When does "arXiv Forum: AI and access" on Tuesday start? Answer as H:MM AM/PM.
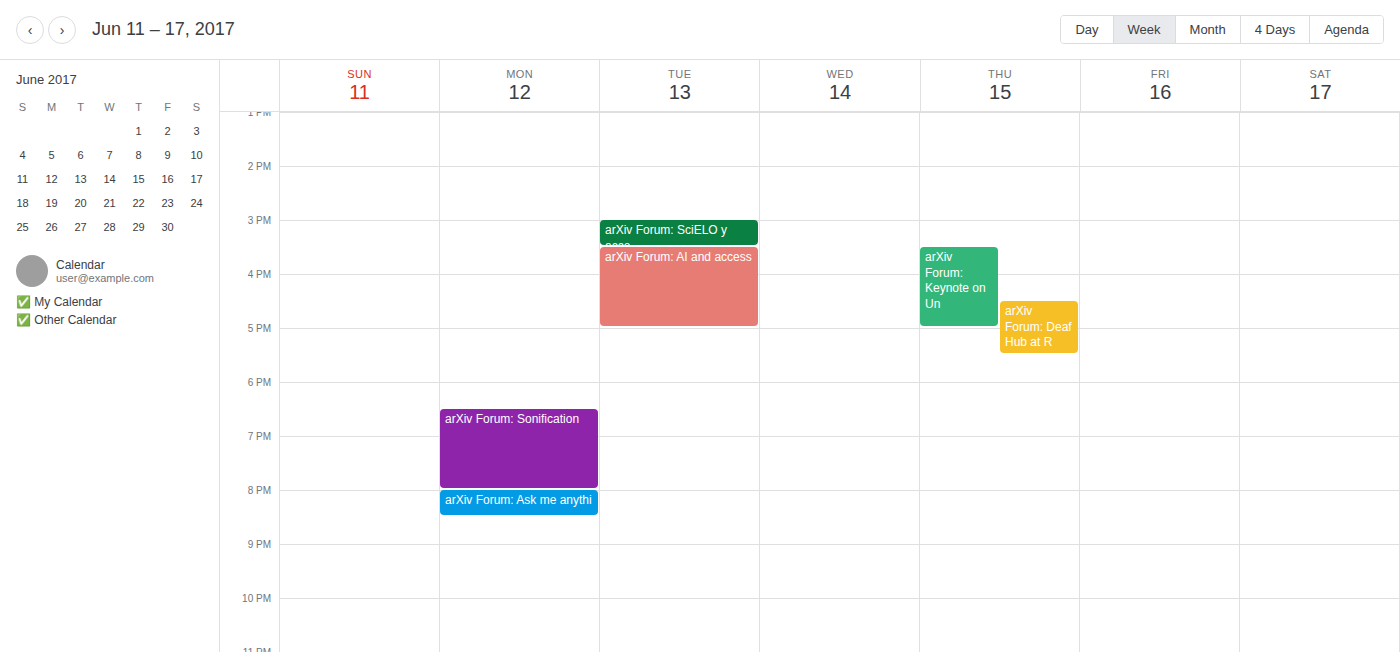
3:30 PM